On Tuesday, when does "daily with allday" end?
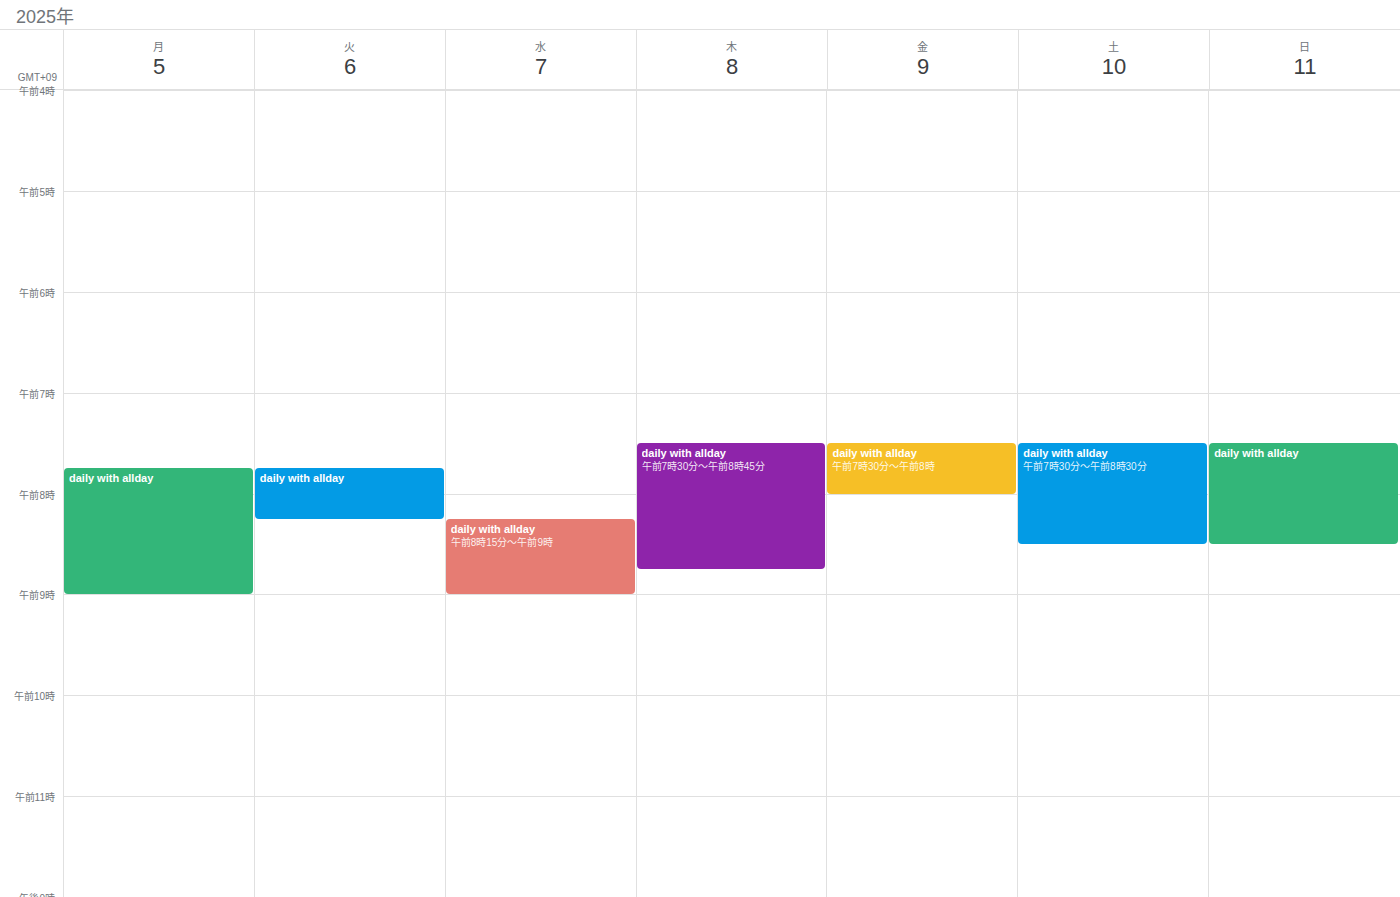
08:15